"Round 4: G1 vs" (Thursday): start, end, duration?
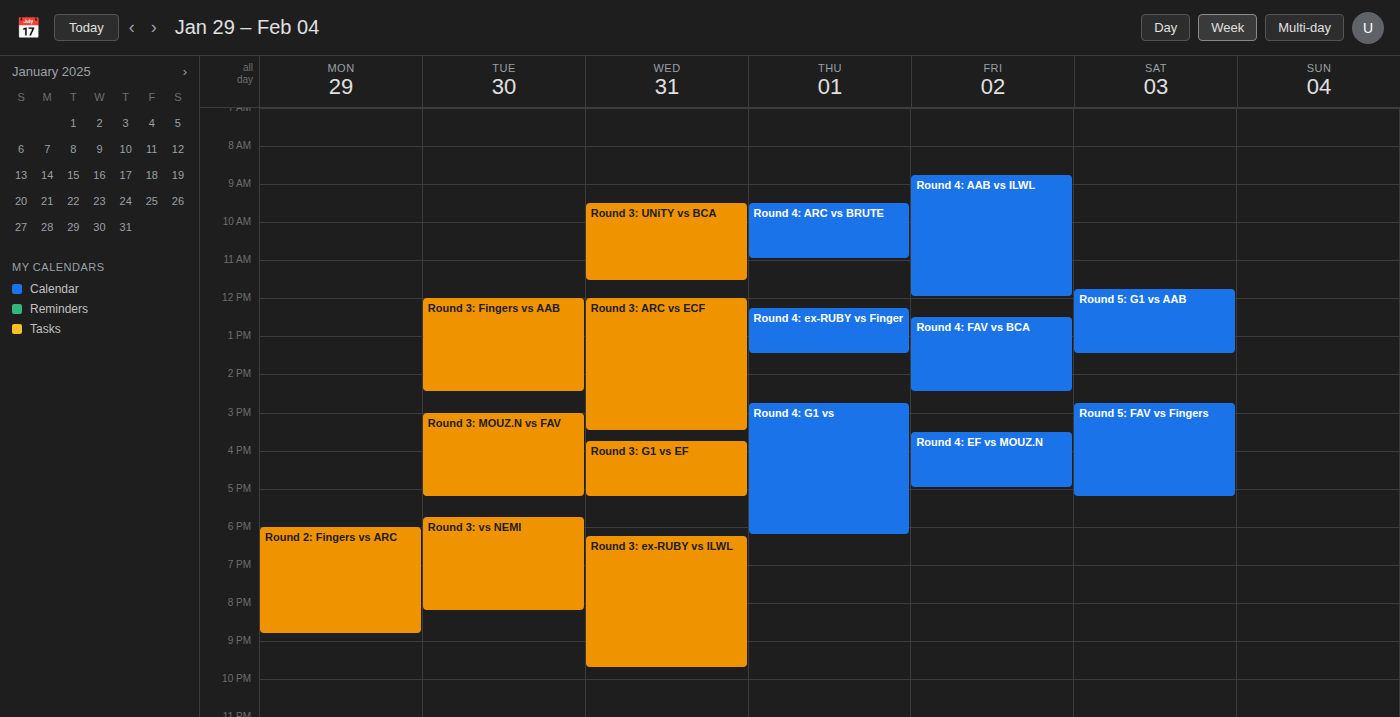
2:45 PM to 6:15 PM, 3 hours 30 minutes